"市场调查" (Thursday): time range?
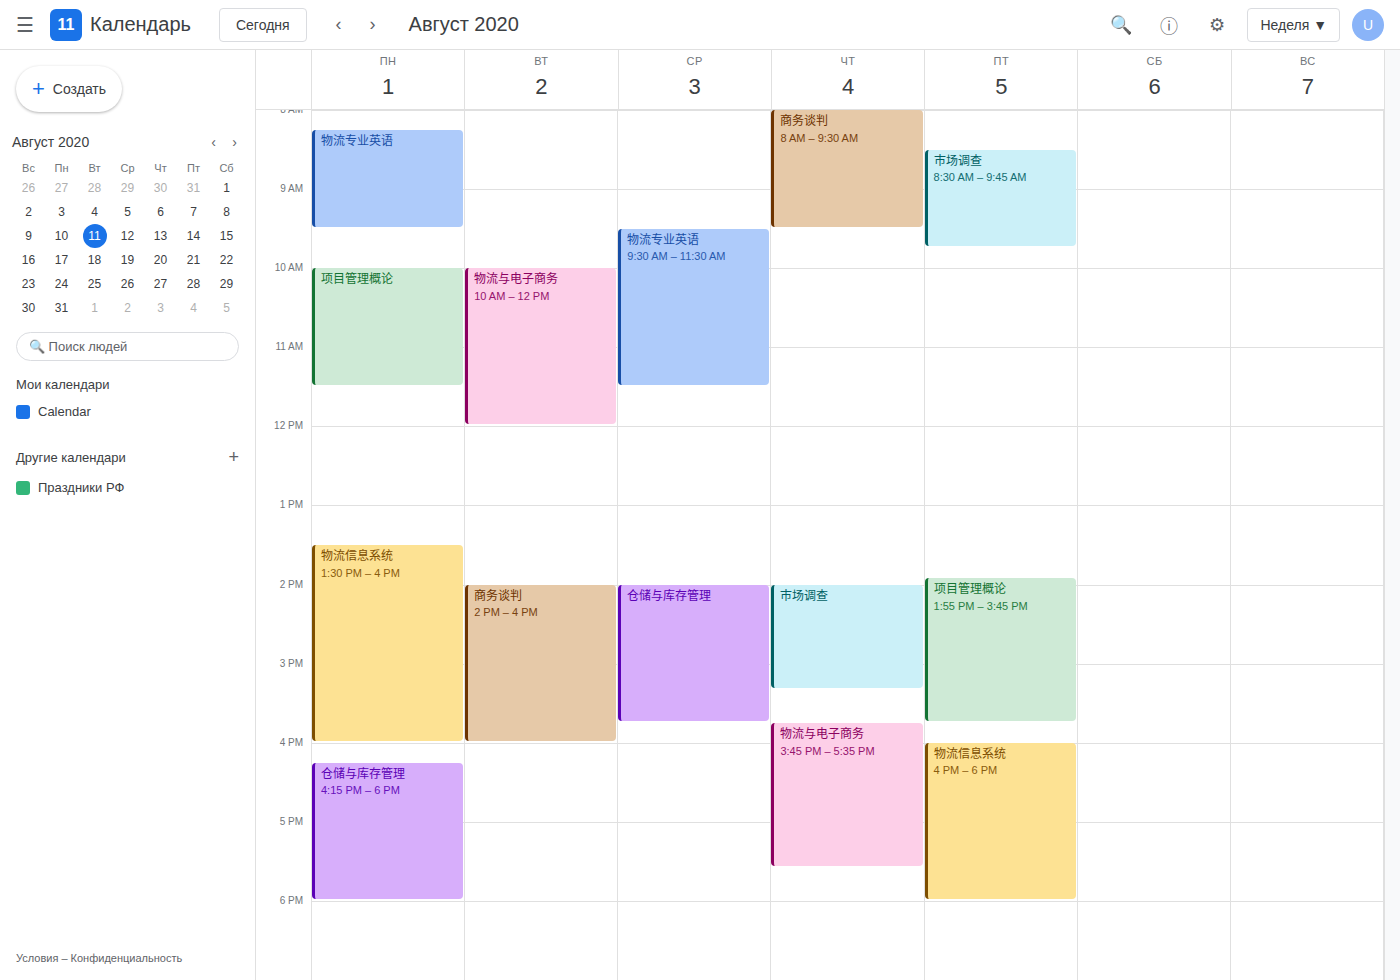
2:00 PM to 3:20 PM